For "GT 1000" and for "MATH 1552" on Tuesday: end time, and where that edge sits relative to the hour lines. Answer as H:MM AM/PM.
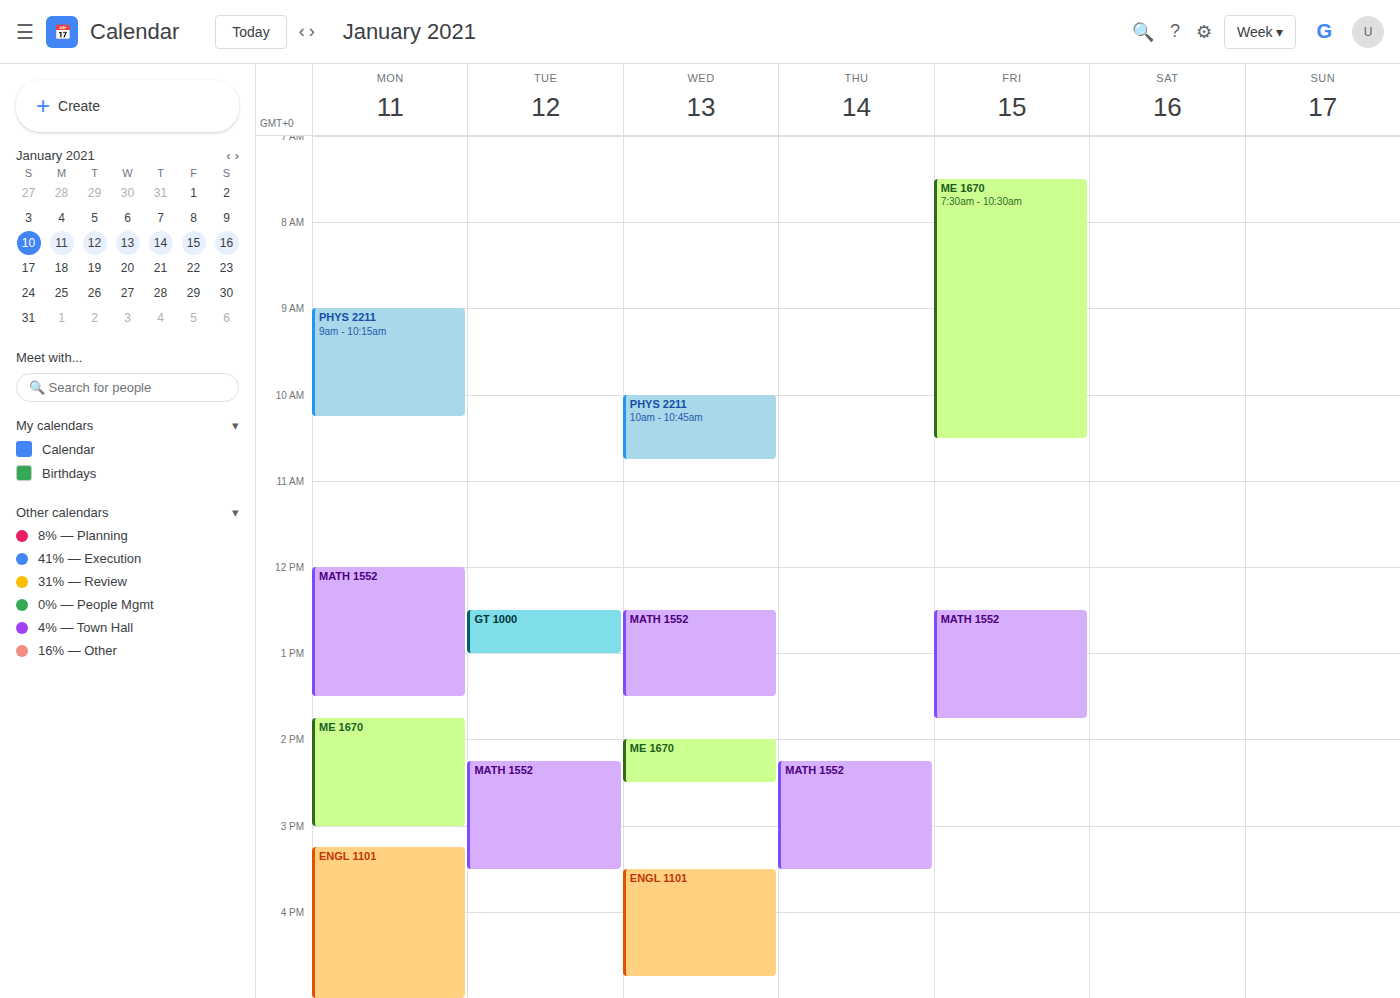
"GT 1000": 1:00 PM, exactly on the 1 PM line. "MATH 1552": 3:30 PM, halfway between the 3 PM and 4 PM lines.